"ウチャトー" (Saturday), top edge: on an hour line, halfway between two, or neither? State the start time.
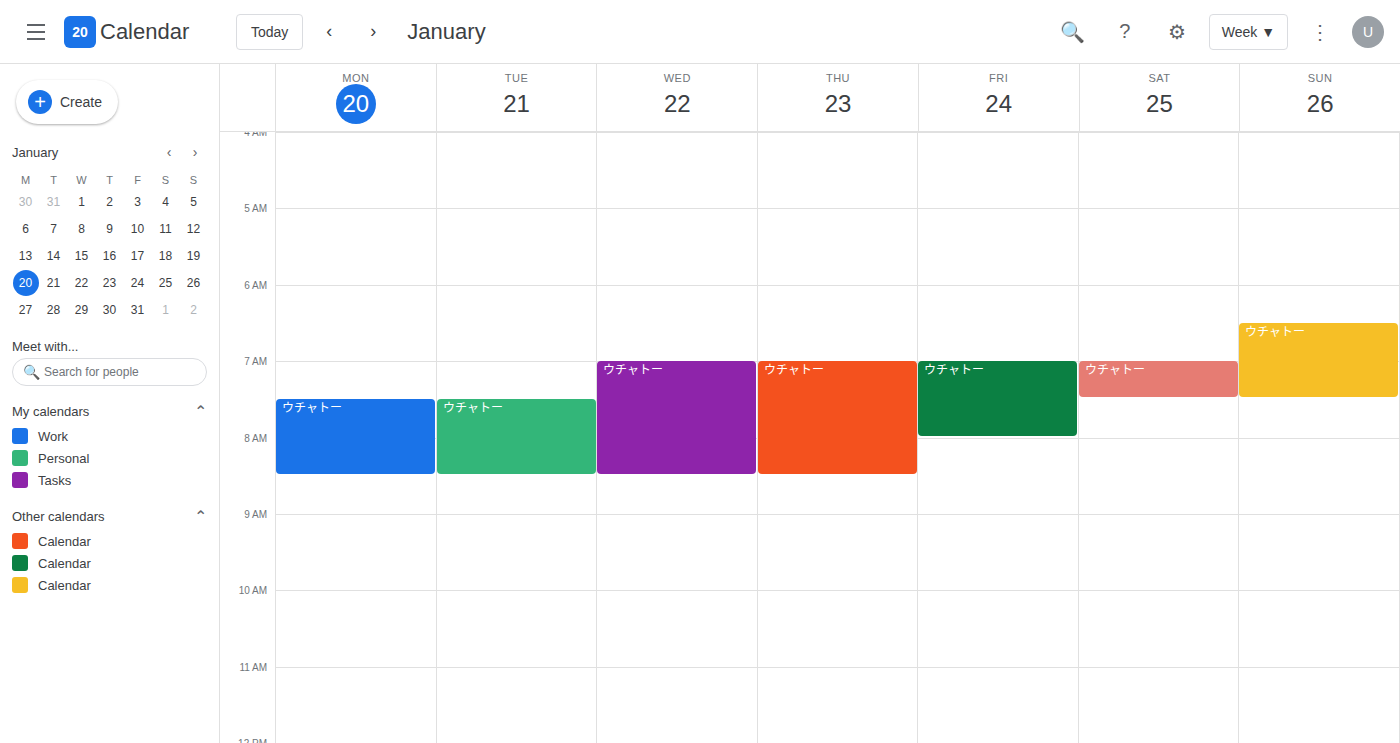
07:00 -- exactly on the 07:00 line.